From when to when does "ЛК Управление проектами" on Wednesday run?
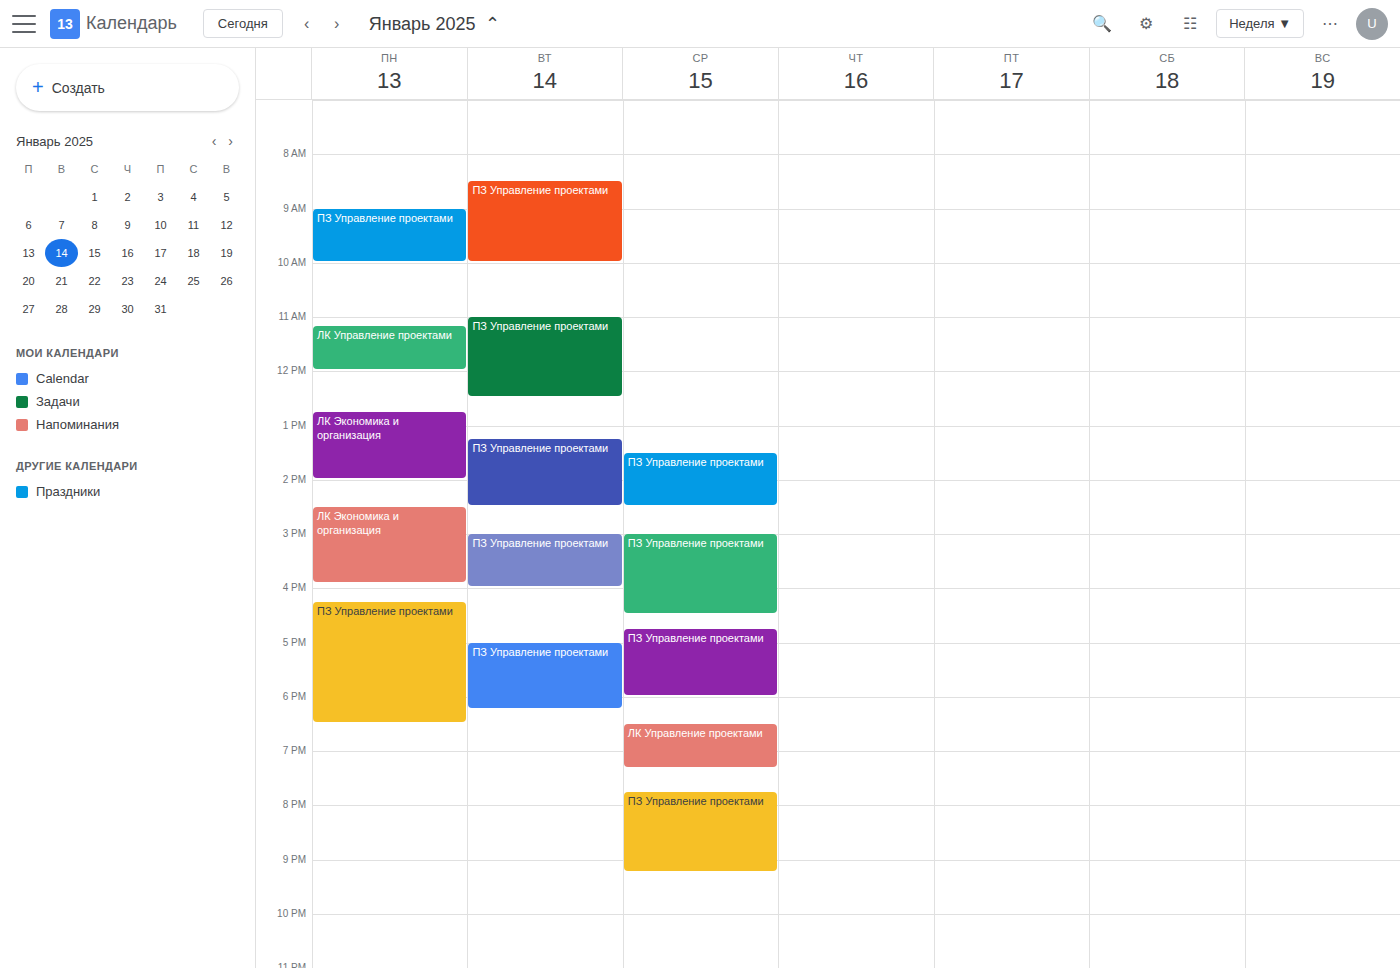
6:30 PM to 7:20 PM